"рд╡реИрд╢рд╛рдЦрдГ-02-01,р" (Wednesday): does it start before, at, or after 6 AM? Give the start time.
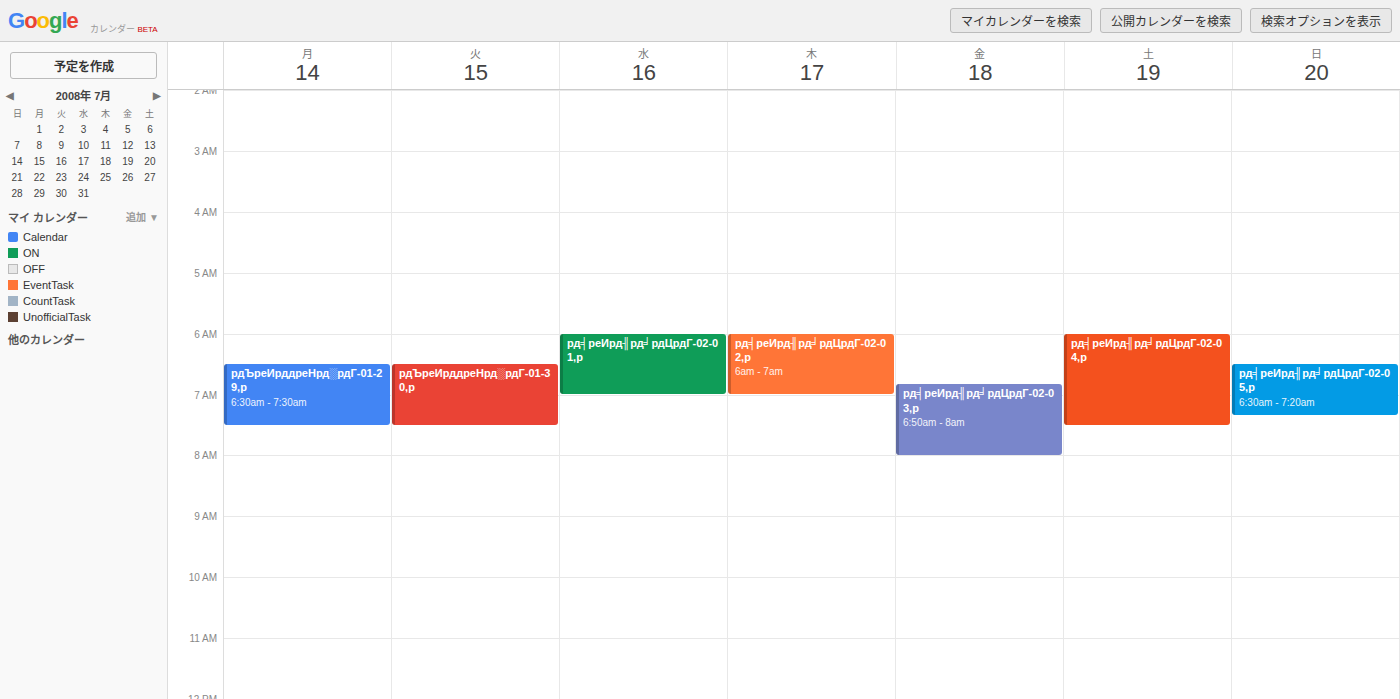
6:00 AM -- exactly at 6 AM, on the 6 AM line.